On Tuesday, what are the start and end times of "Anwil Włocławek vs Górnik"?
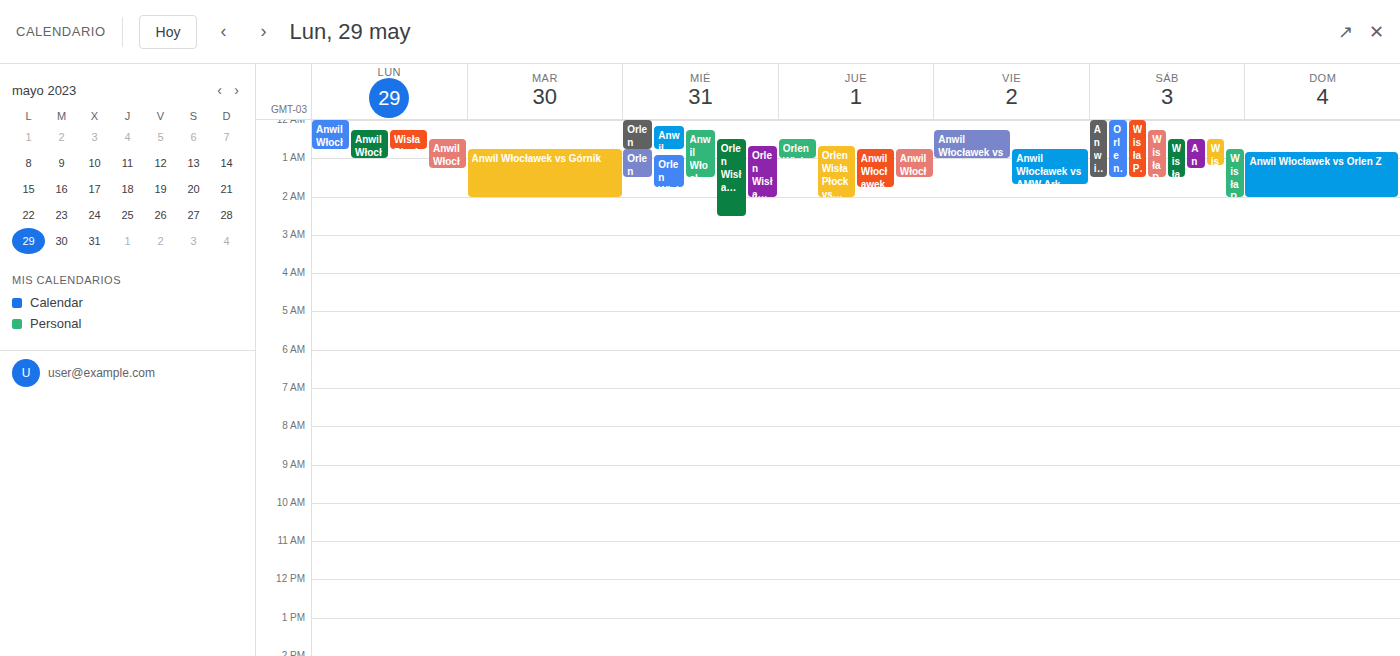
12:45 AM to 2:00 AM